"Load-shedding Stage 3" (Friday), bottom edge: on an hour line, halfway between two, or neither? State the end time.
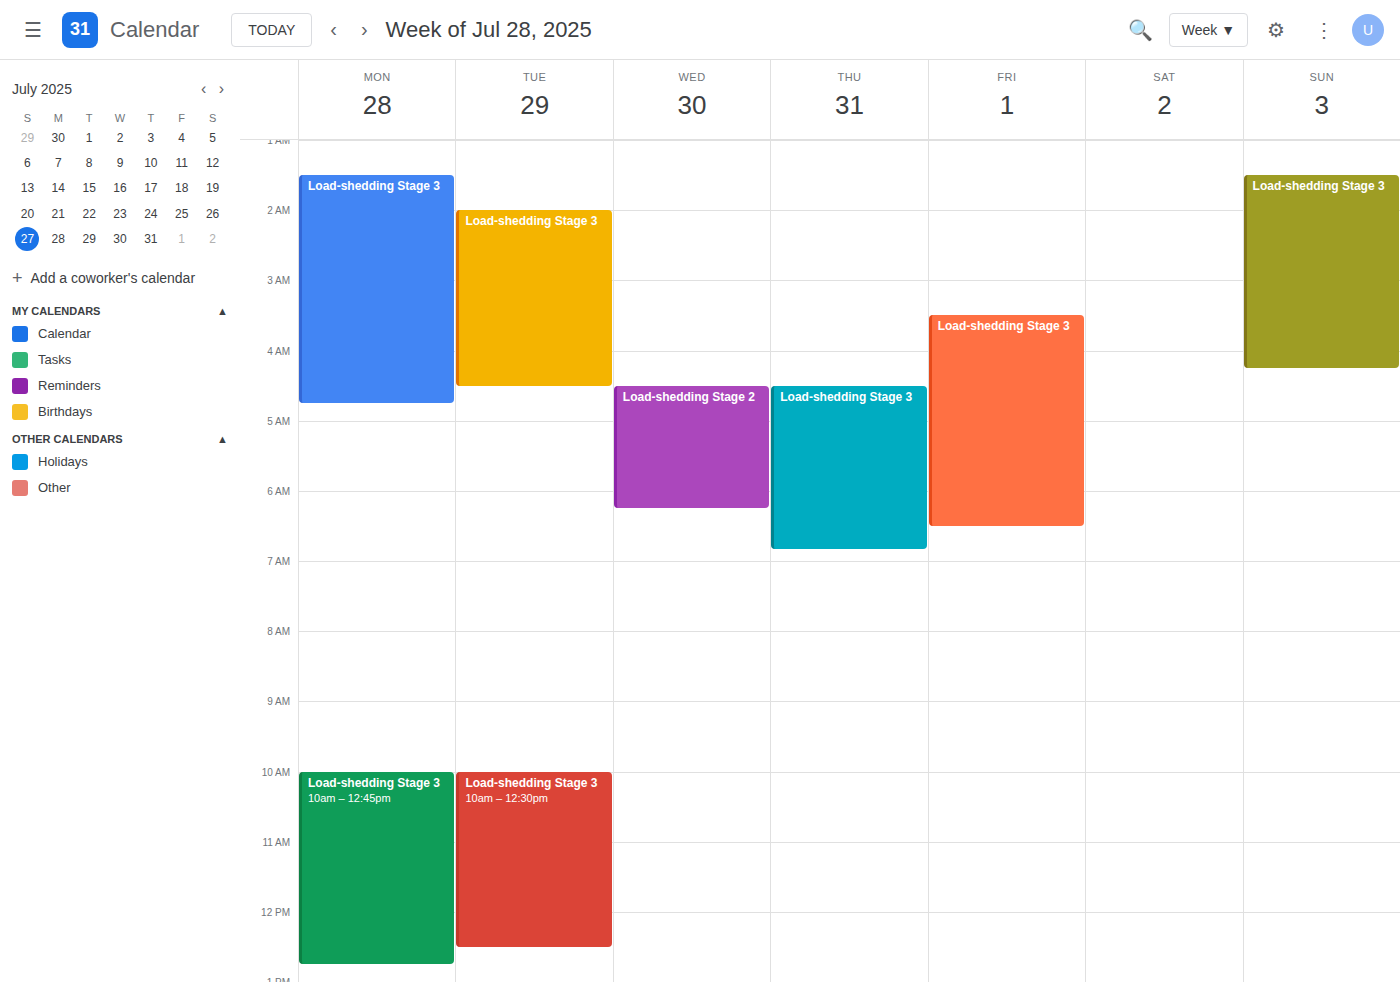
06:30 -- halfway between the 06:00 and 07:00 lines.